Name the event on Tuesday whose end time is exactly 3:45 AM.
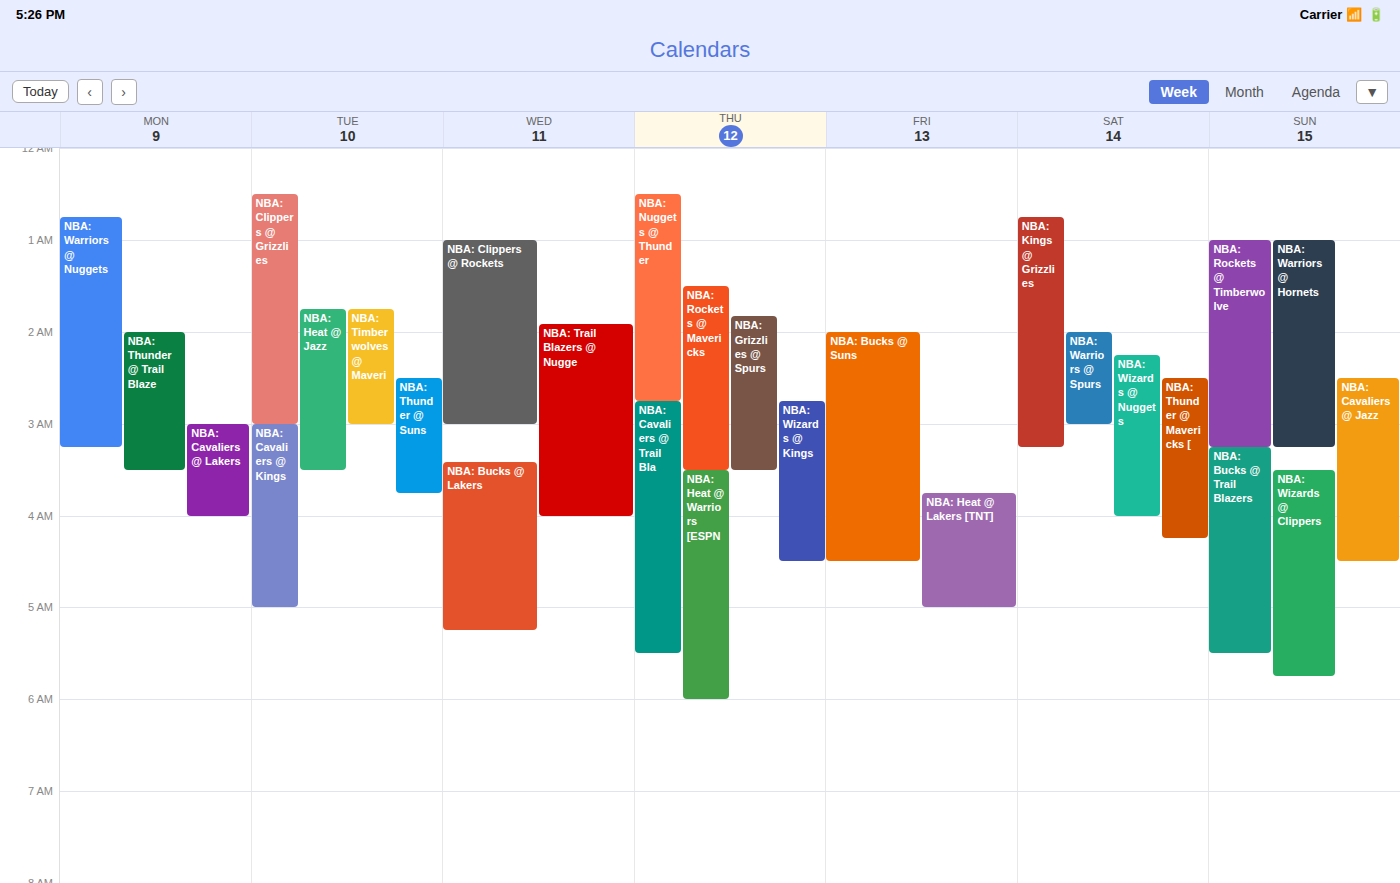
"NBA: Thunder @ Suns"